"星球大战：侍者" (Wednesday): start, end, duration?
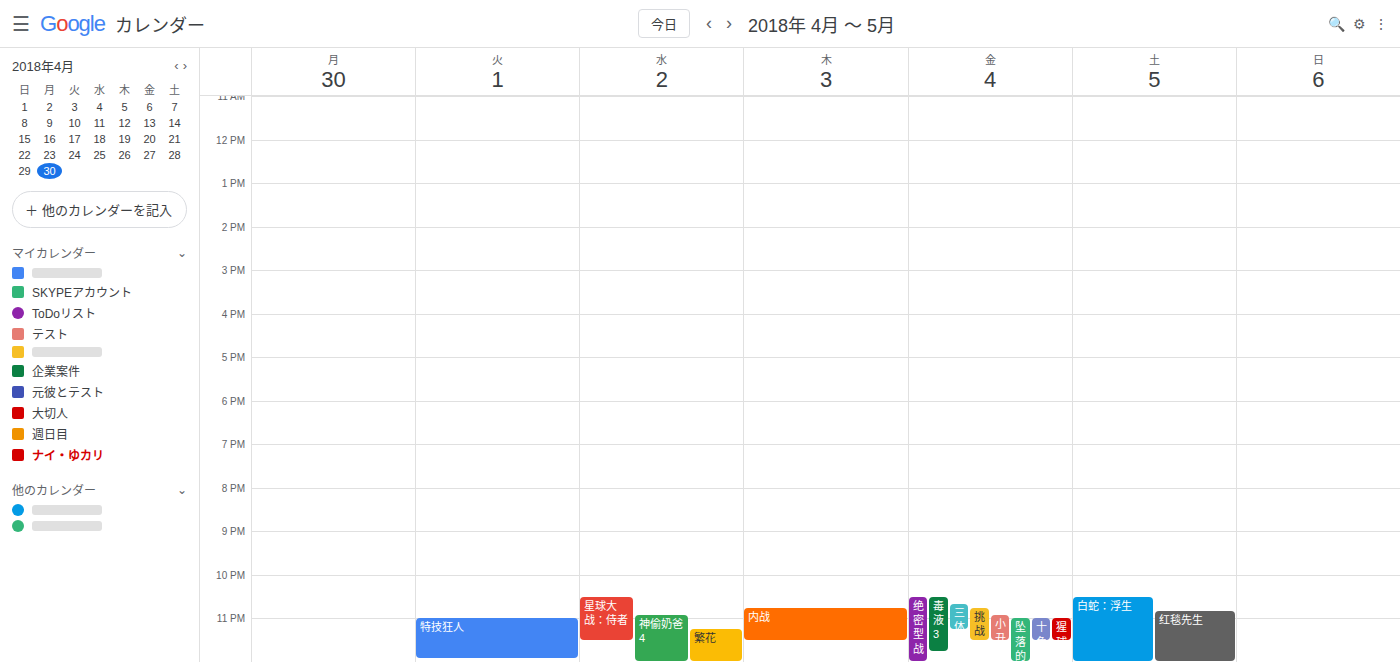
10:30 PM to 11:30 PM, 1 hour